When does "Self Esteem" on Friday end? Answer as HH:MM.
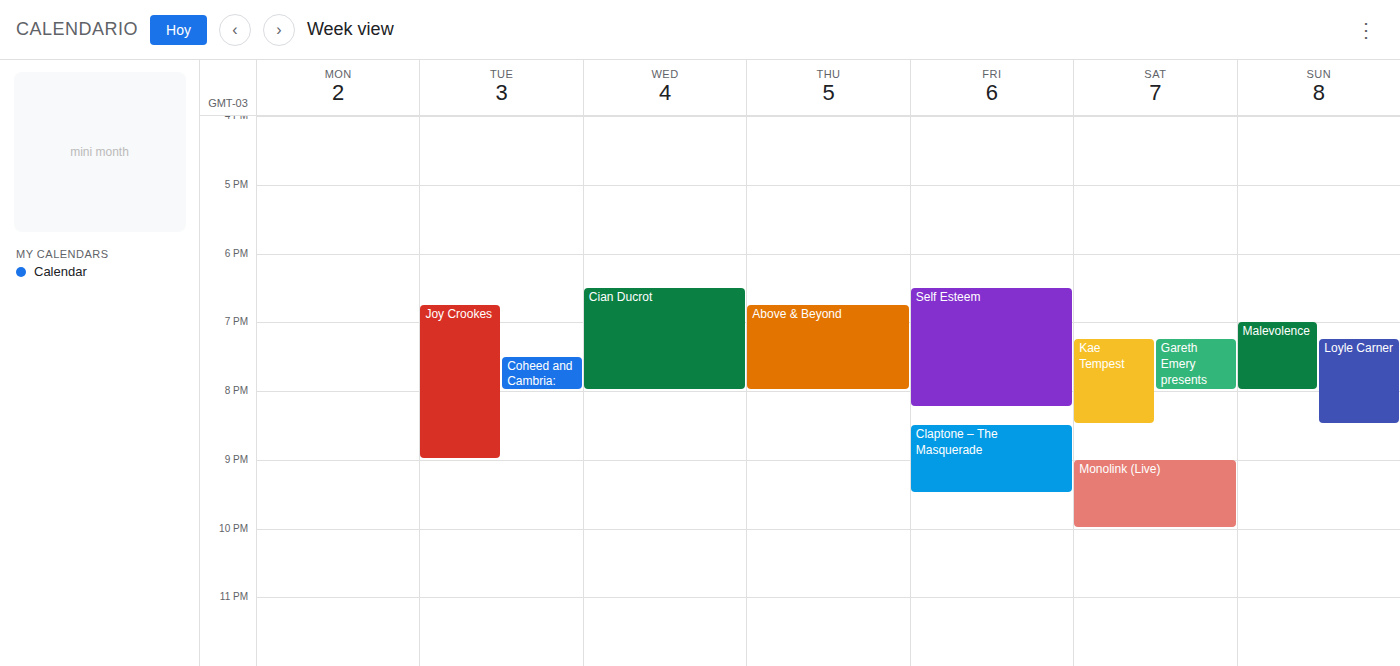
20:15